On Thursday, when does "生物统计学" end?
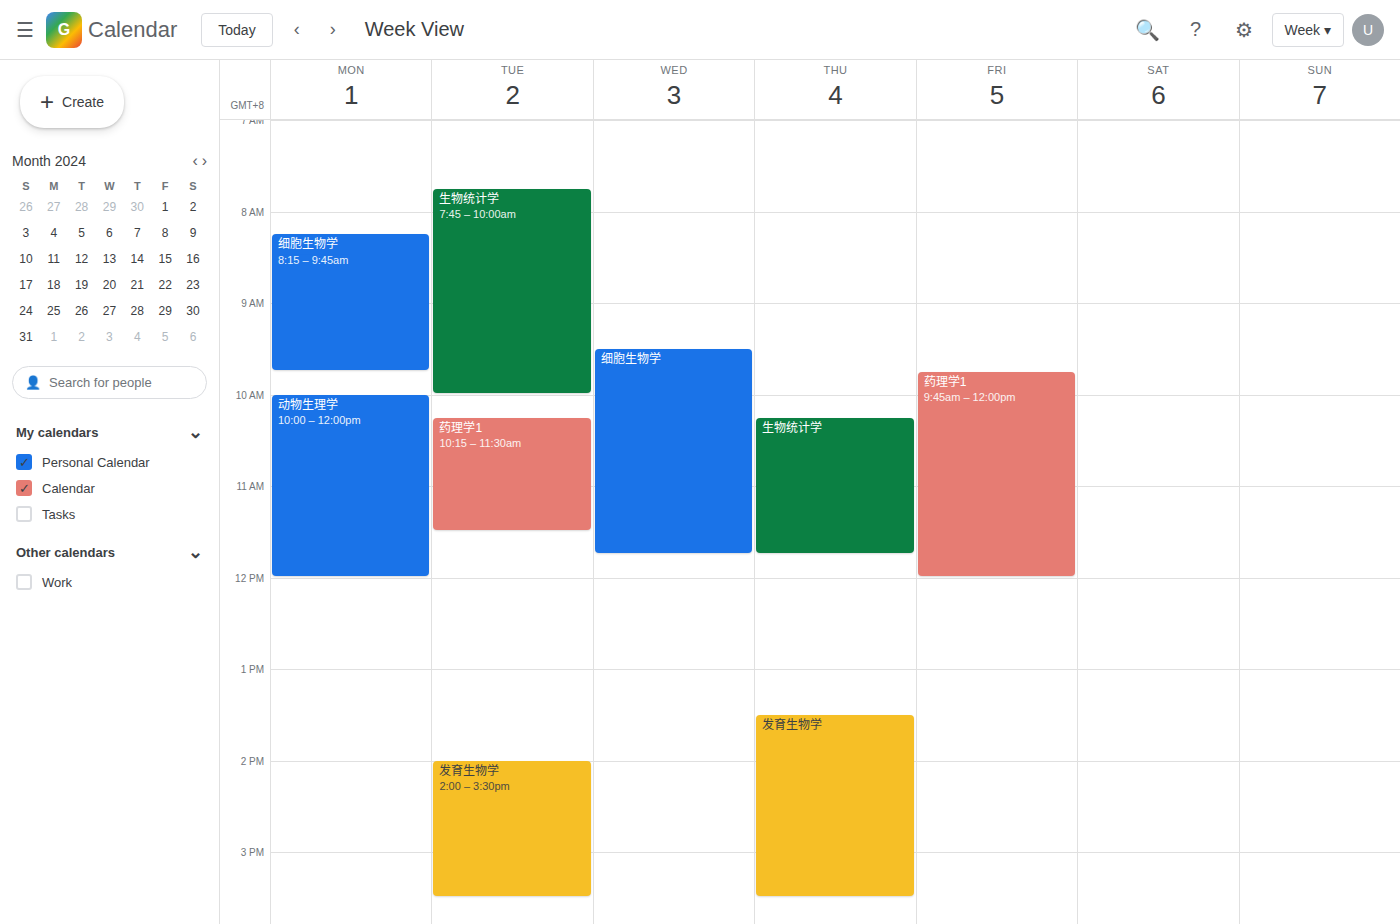
11:45